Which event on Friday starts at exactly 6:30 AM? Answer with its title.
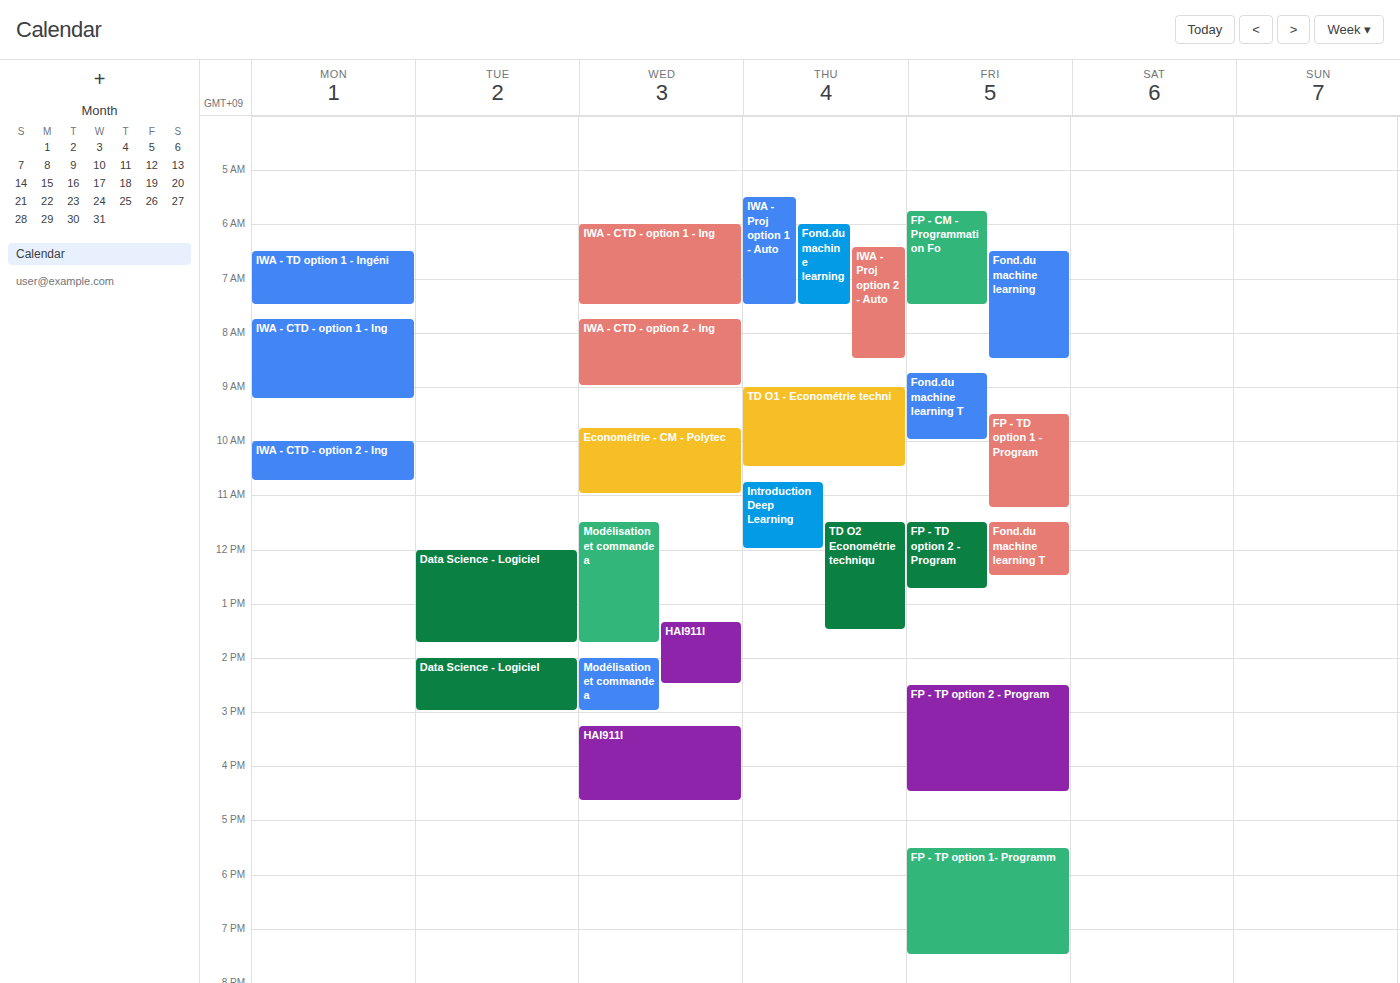
"Fond.du machine learning"